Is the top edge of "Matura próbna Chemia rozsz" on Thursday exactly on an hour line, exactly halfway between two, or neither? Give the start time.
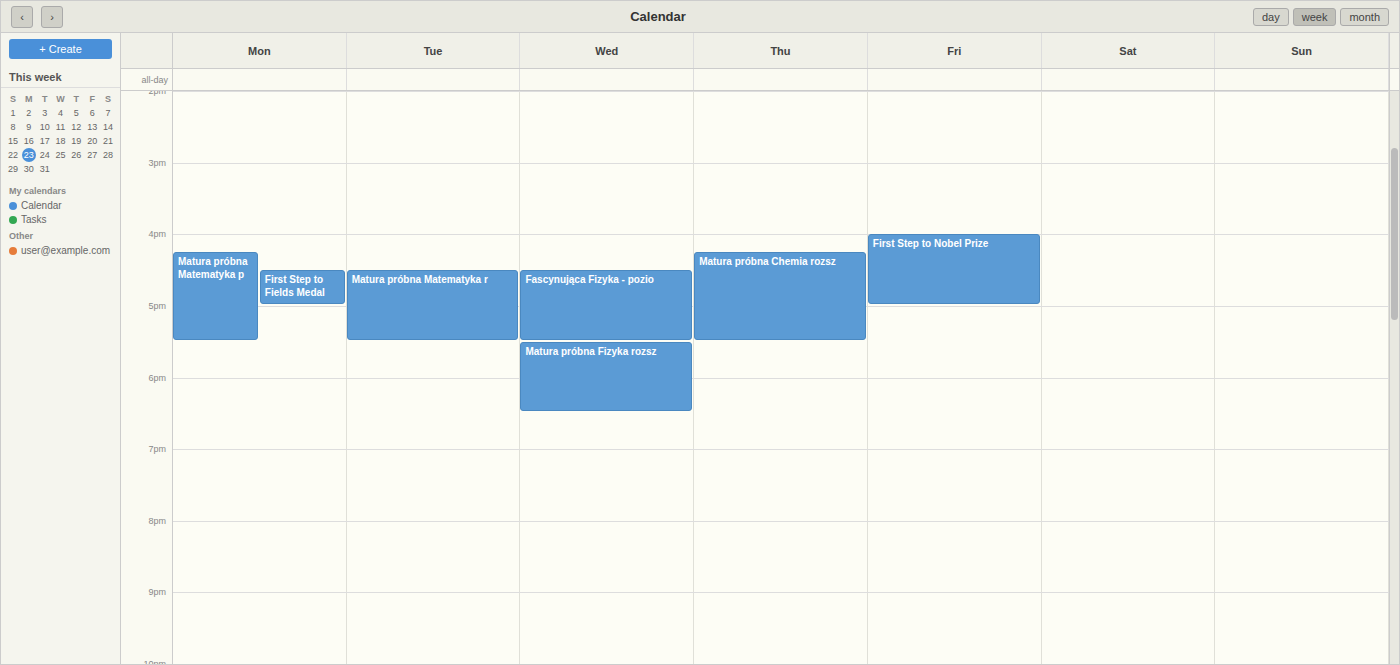
4:15 PM -- neither: a quarter of the way from the 4 PM line to the 5 PM line.